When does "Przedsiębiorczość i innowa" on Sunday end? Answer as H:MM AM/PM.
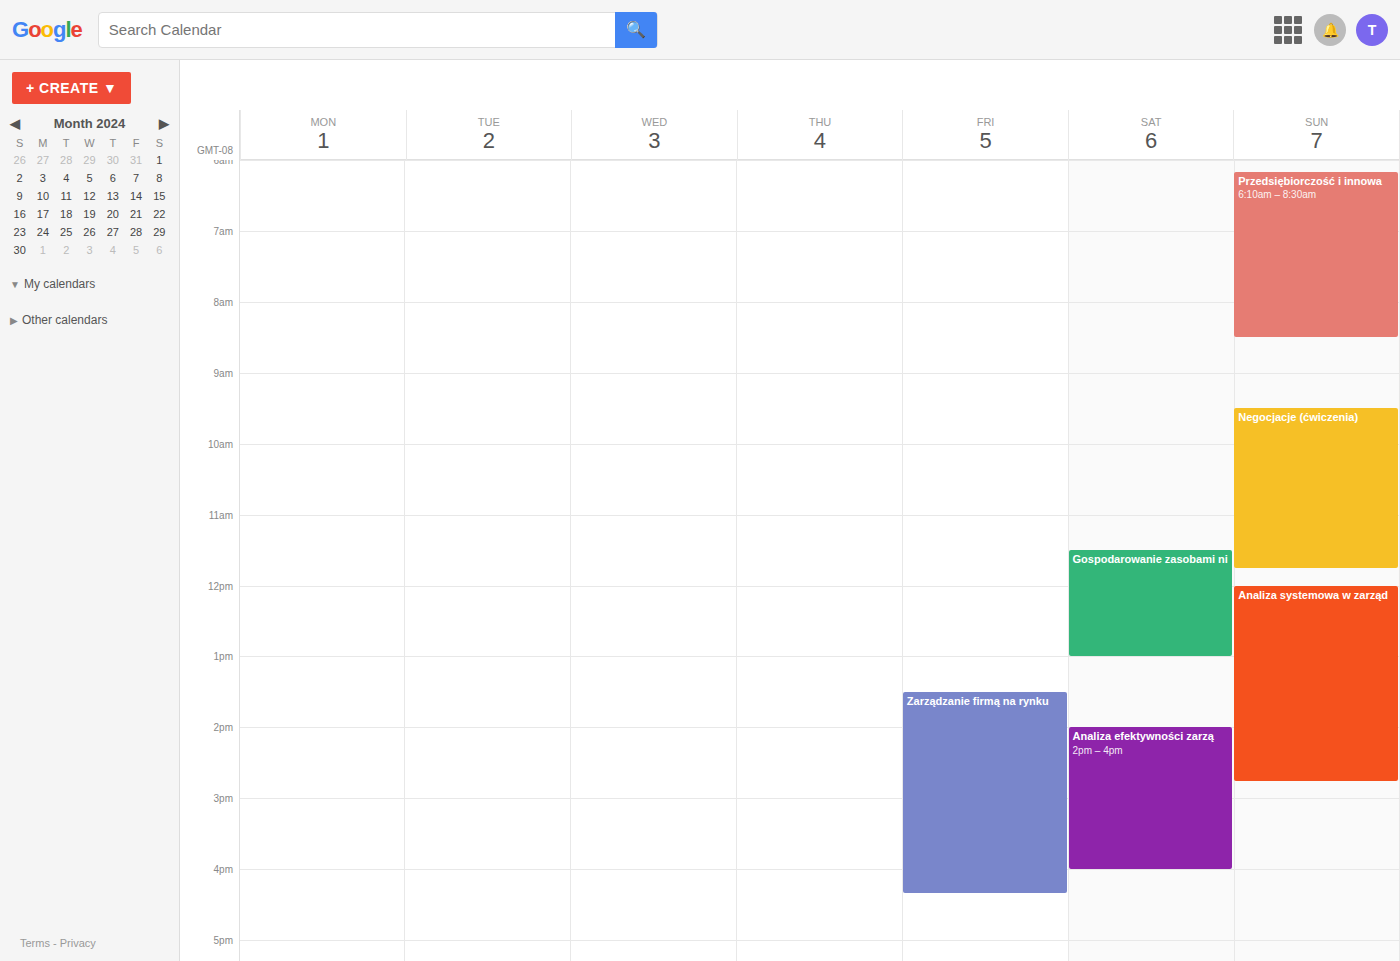
8:30 AM